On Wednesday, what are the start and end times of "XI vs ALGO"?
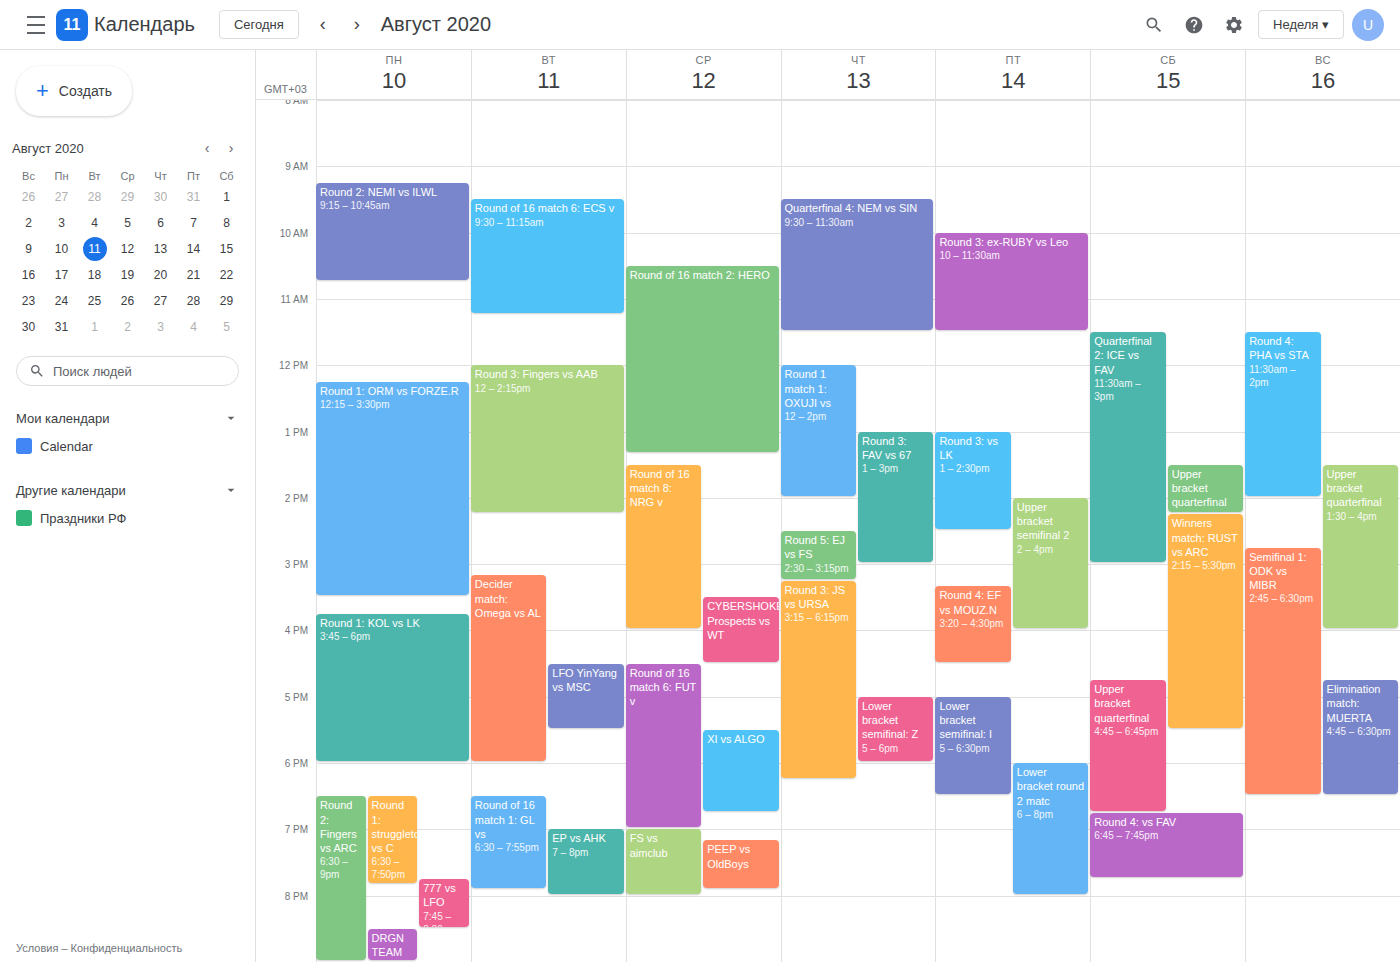
5:30 PM to 6:45 PM